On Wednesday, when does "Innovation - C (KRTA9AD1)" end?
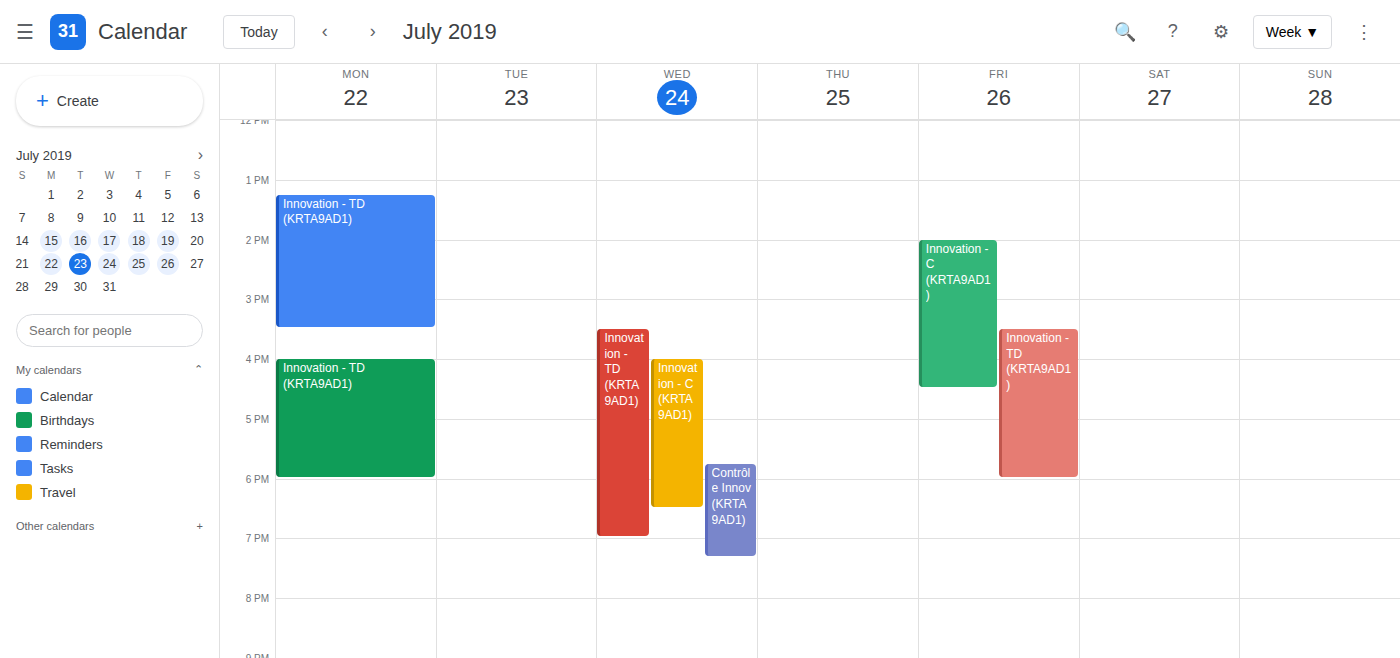
6:30 PM